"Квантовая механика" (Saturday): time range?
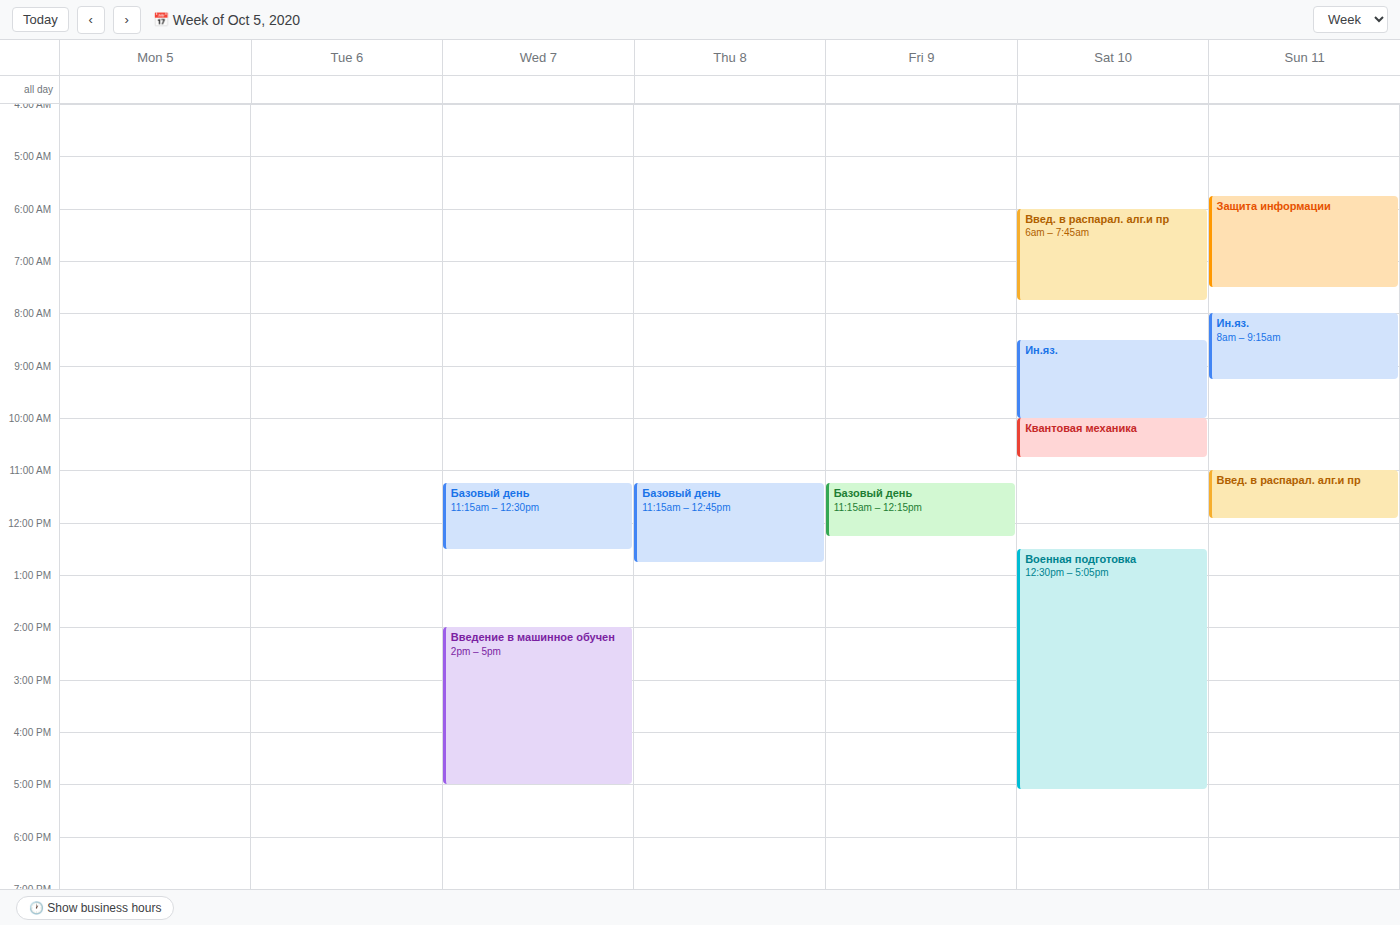
10:00 to 10:45